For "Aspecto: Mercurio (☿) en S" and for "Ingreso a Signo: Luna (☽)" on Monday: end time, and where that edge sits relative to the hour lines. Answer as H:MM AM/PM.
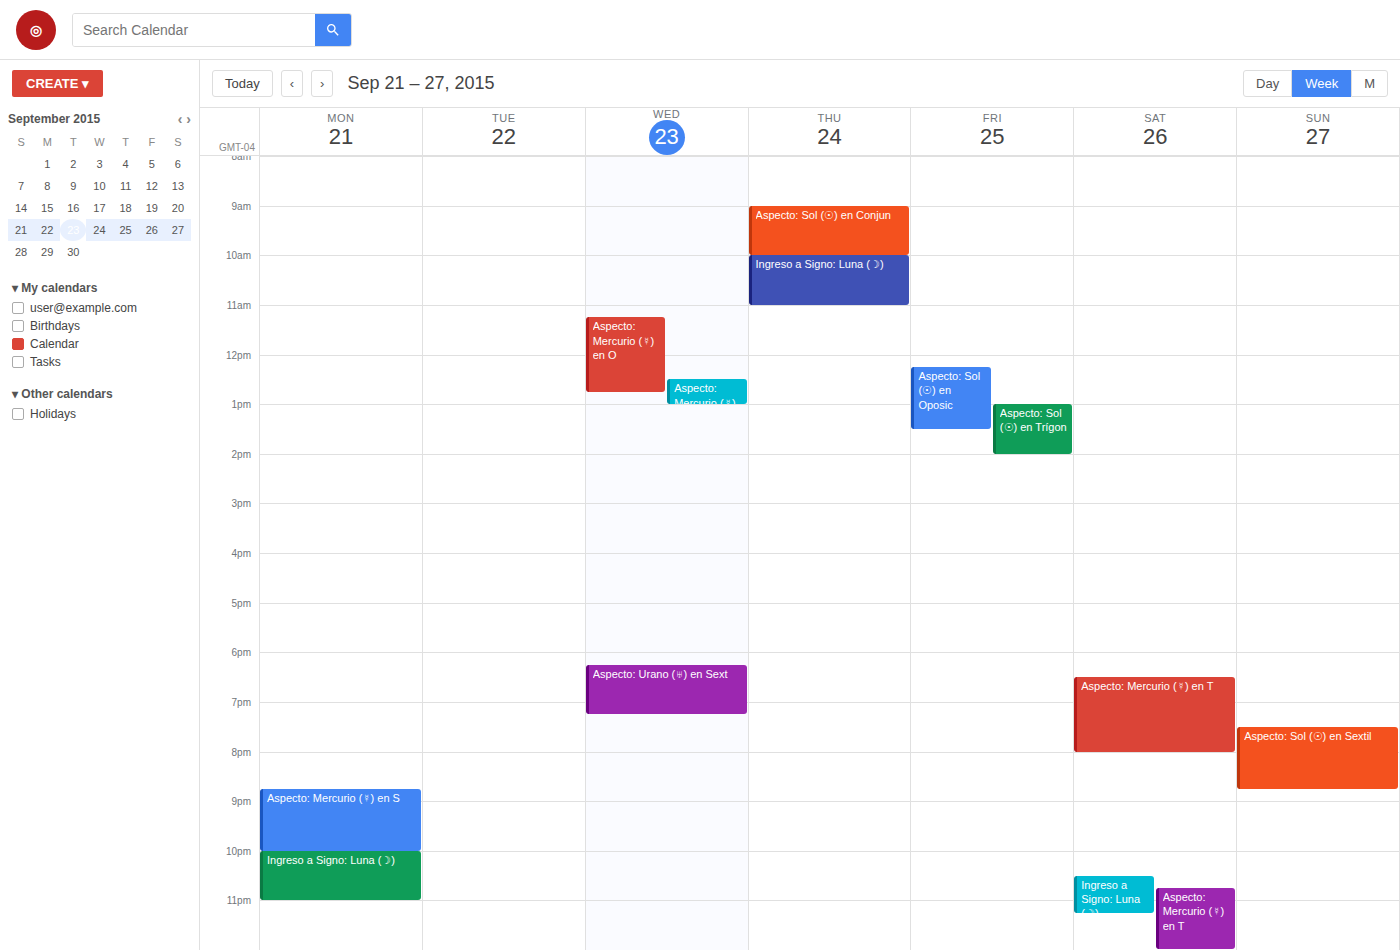
"Aspecto: Mercurio (☿) en S": 10:00 PM, exactly on the 10 PM line. "Ingreso a Signo: Luna (☽)": 11:00 PM, exactly on the 11 PM line.